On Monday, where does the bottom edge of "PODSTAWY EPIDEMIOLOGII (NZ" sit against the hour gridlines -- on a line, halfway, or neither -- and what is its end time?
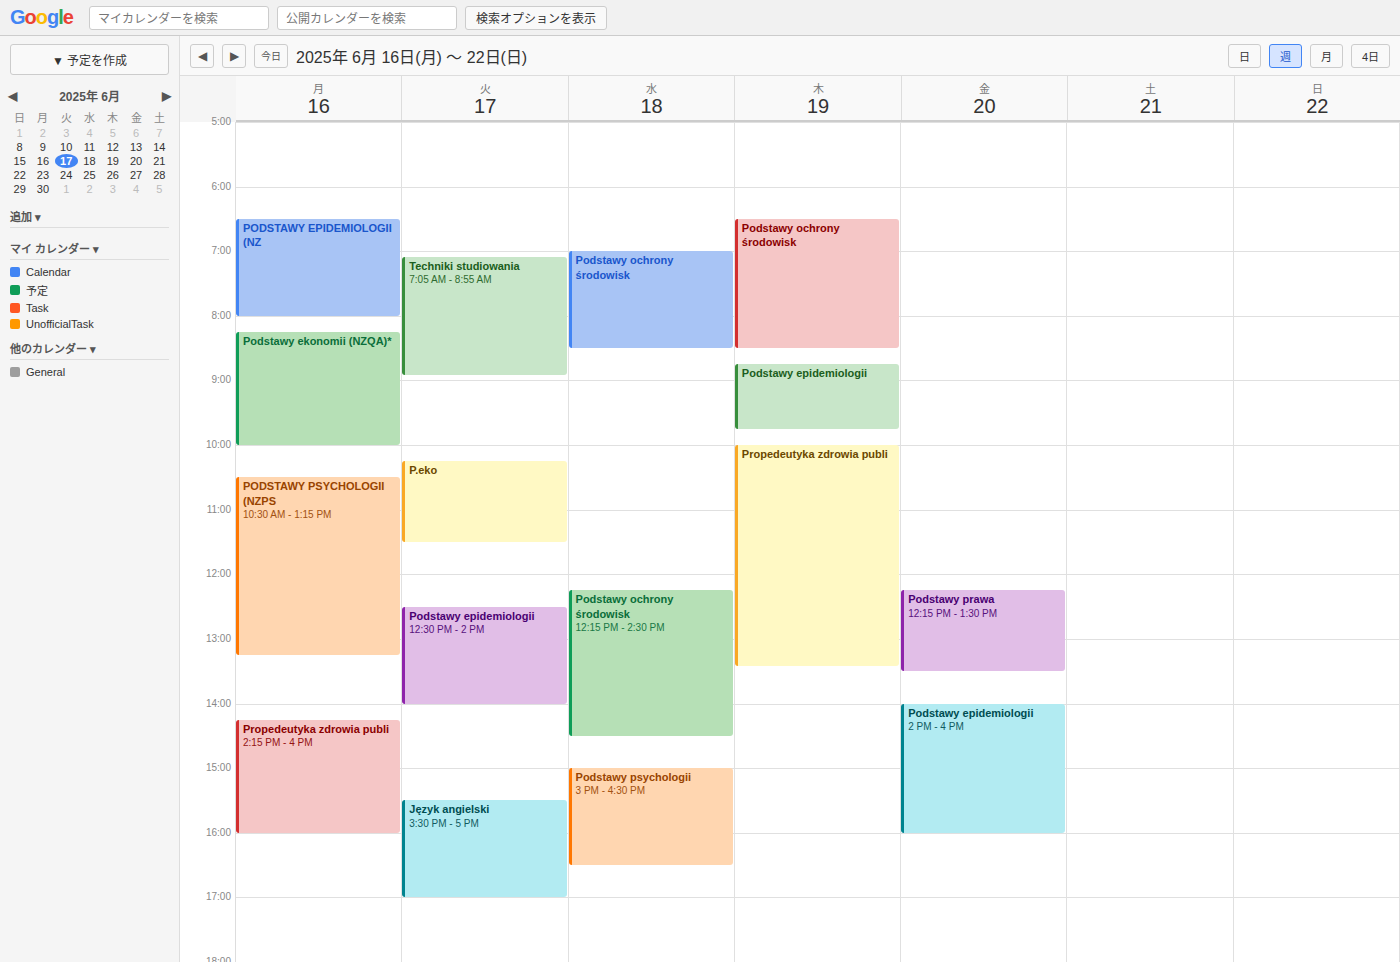
8:00 AM -- exactly on the 8 AM line.